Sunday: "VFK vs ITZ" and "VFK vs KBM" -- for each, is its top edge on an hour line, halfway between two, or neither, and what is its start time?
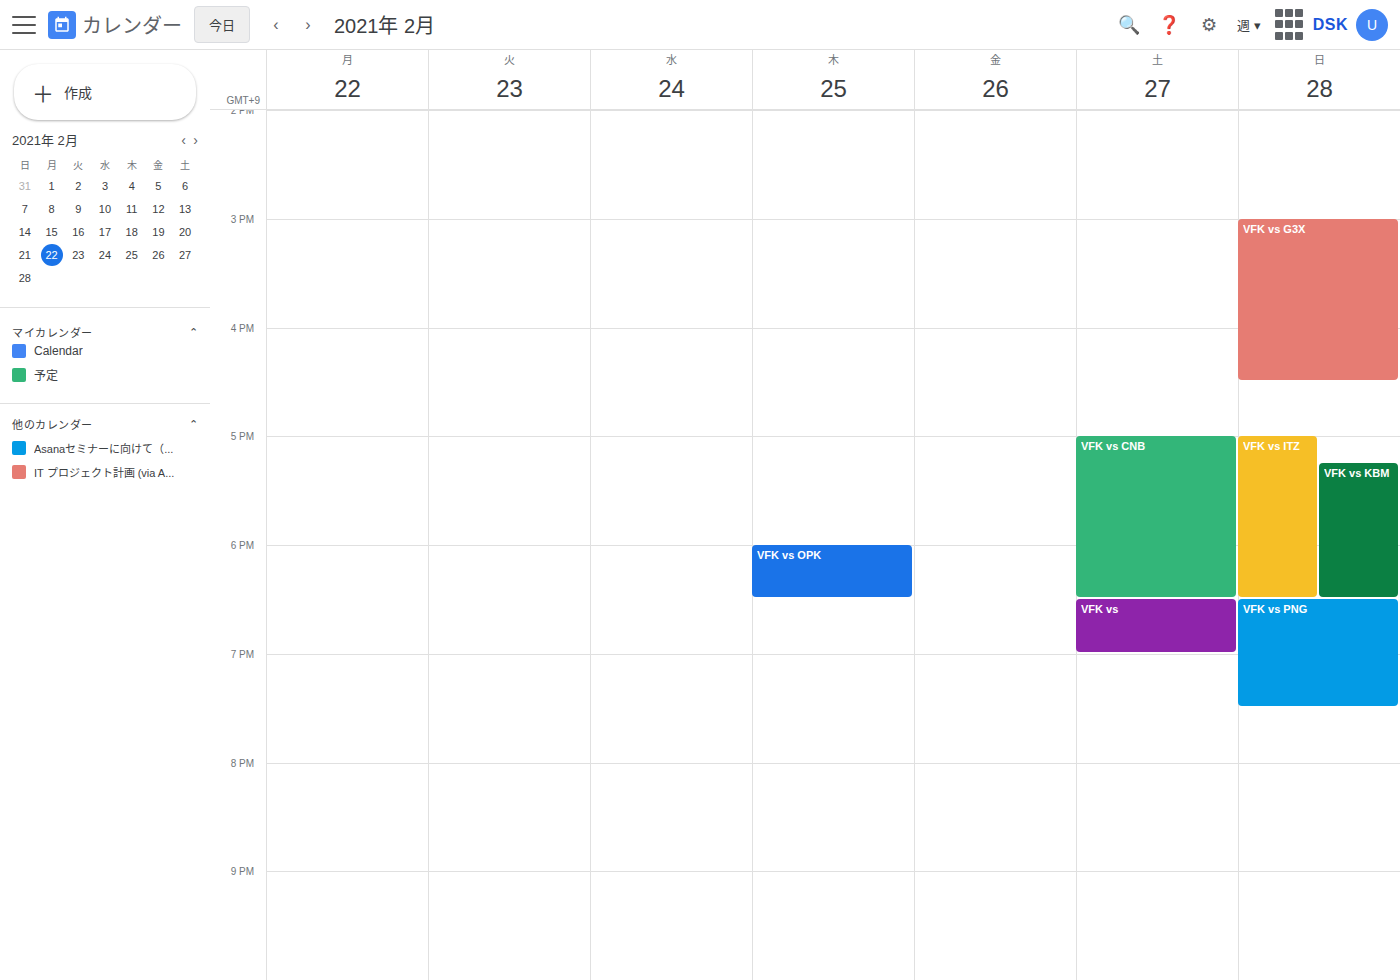
"VFK vs ITZ": 5:00 PM, exactly on the 5 PM line. "VFK vs KBM": 5:15 PM, neither: a quarter of the way from the 5 PM line to the 6 PM line.